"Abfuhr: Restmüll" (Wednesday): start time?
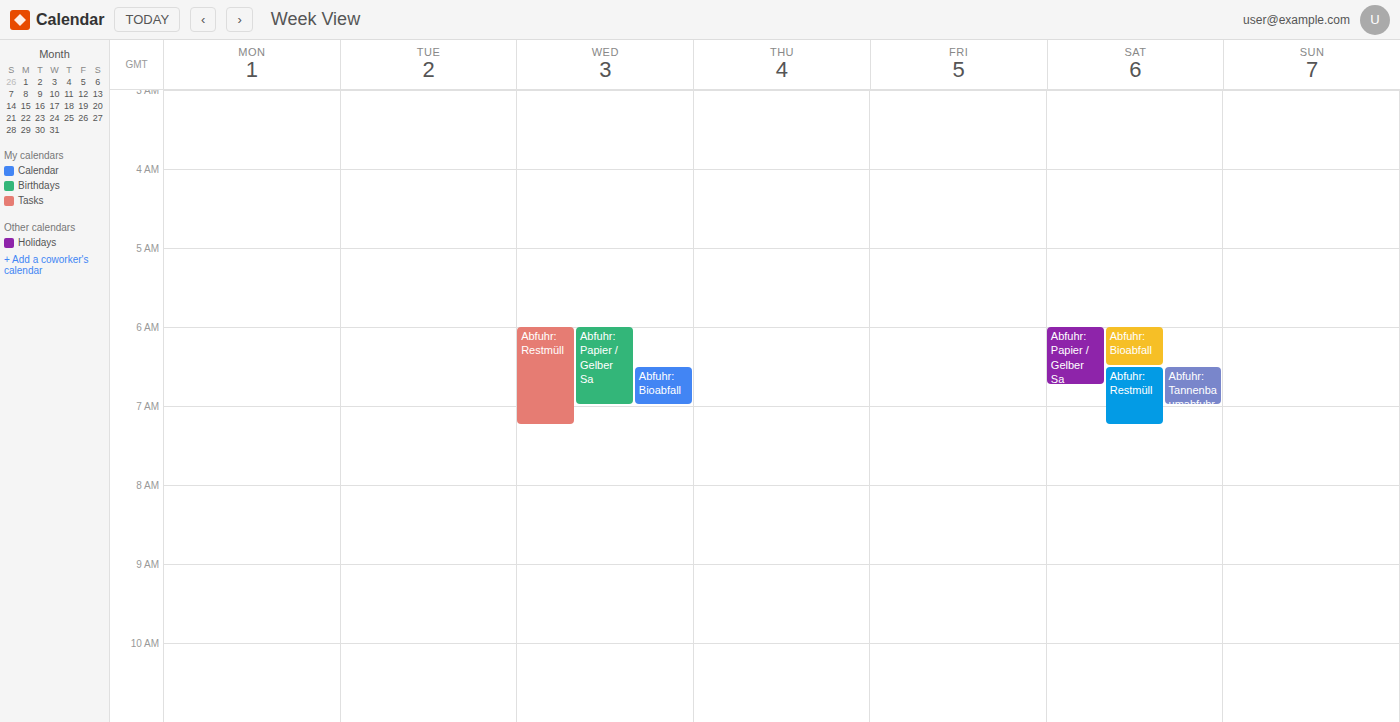
6:00 AM